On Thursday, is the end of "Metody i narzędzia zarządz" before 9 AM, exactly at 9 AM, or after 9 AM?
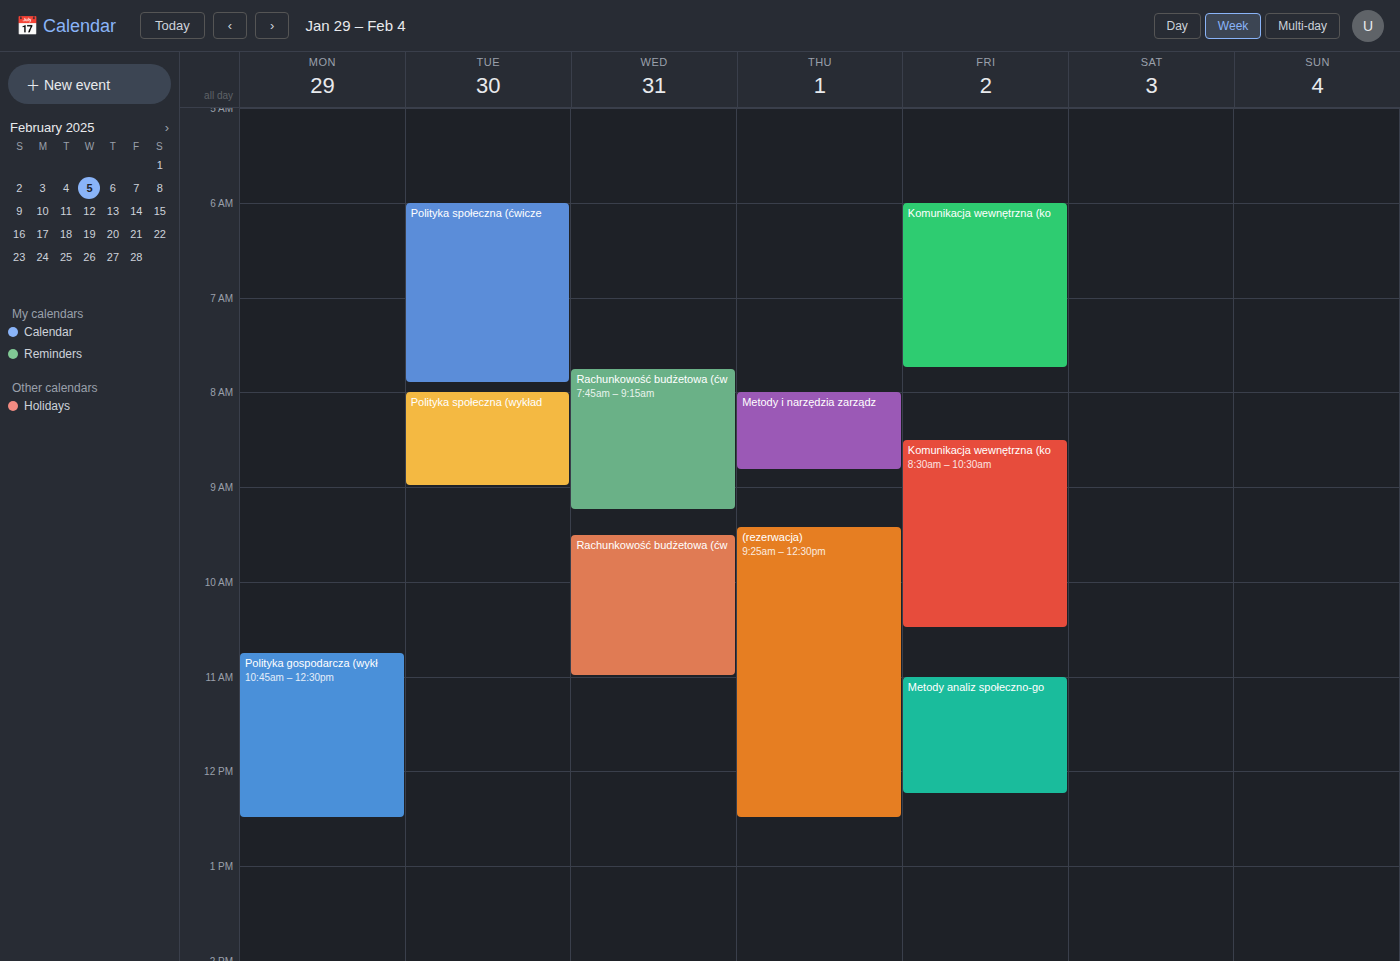
8:50 AM -- before 9 AM, 10 minutes above the 9 AM line.